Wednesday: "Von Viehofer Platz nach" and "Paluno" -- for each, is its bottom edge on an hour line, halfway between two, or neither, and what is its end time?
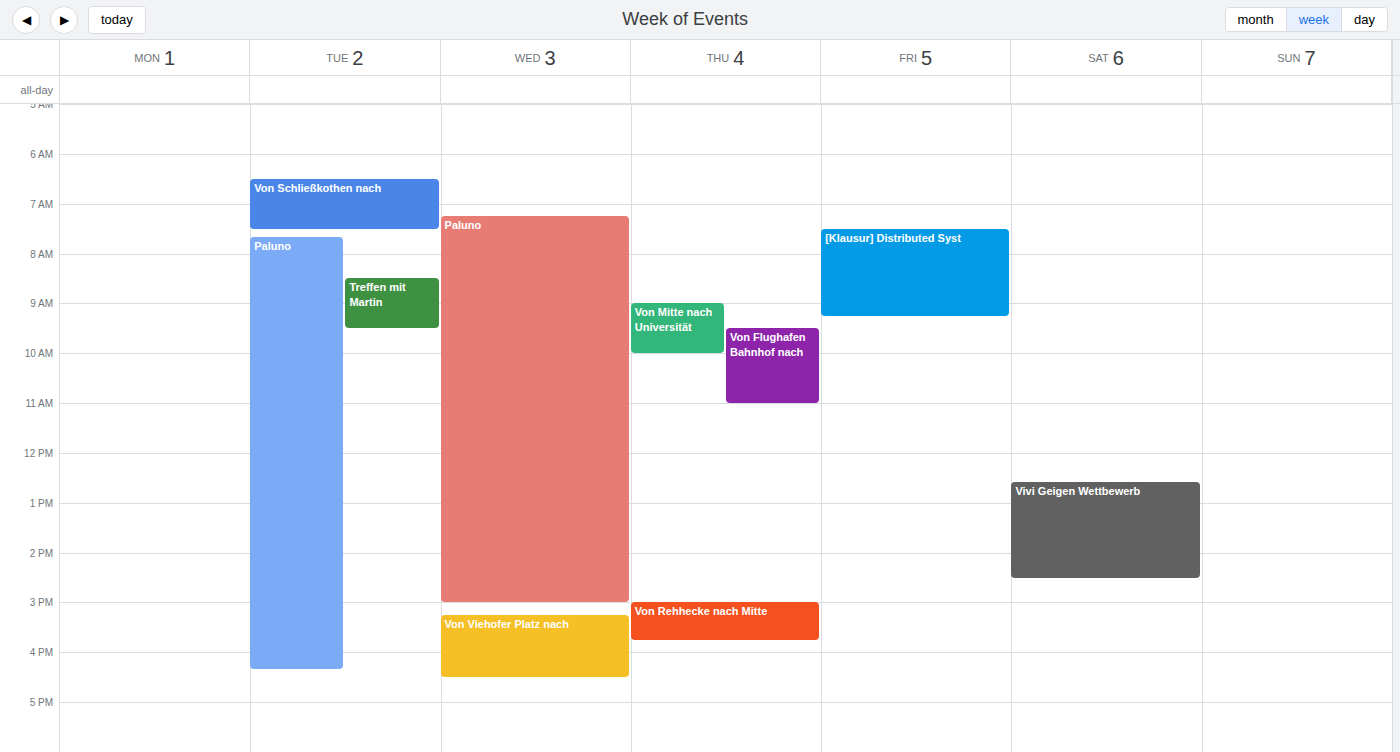
"Von Viehofer Platz nach": 4:30 PM, halfway between the 4 PM and 5 PM lines. "Paluno": 3:00 PM, exactly on the 3 PM line.